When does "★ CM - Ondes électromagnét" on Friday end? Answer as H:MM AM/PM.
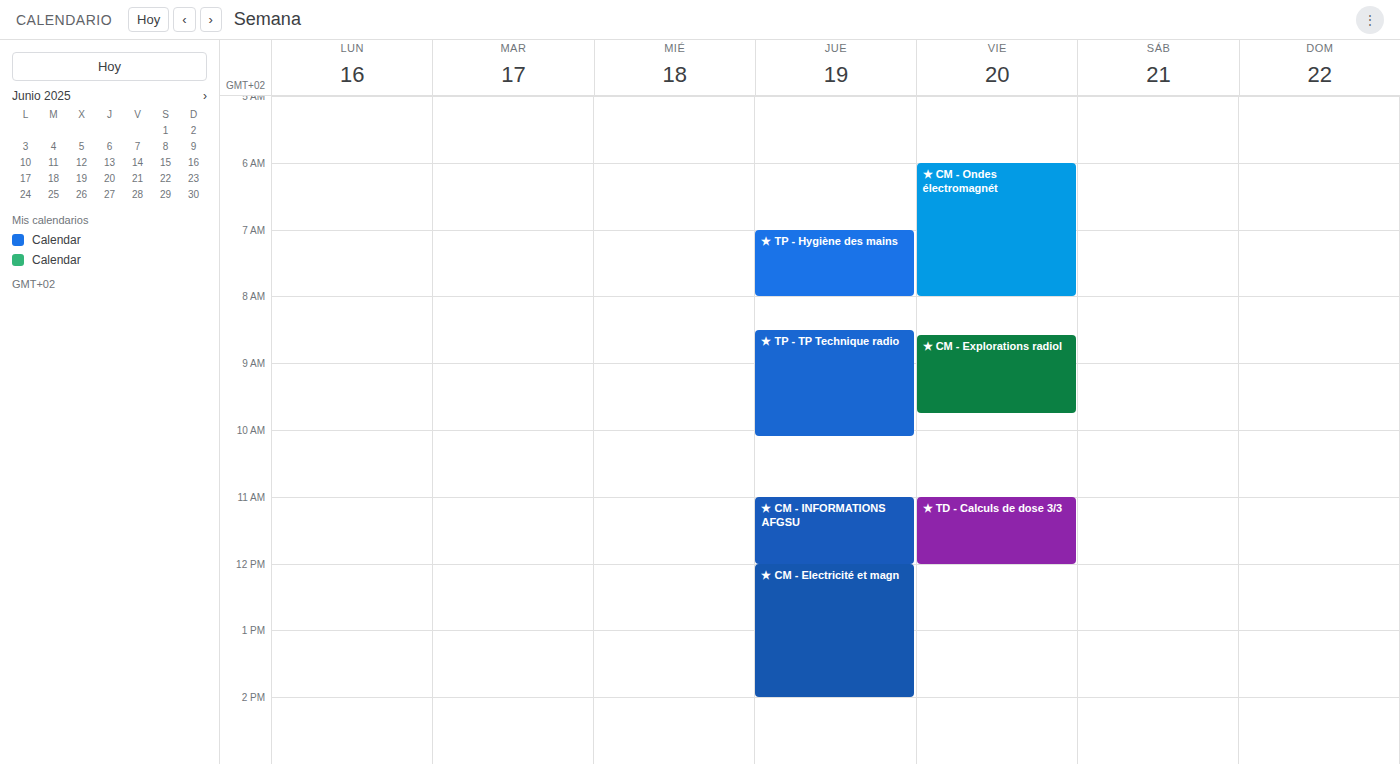
8:00 AM